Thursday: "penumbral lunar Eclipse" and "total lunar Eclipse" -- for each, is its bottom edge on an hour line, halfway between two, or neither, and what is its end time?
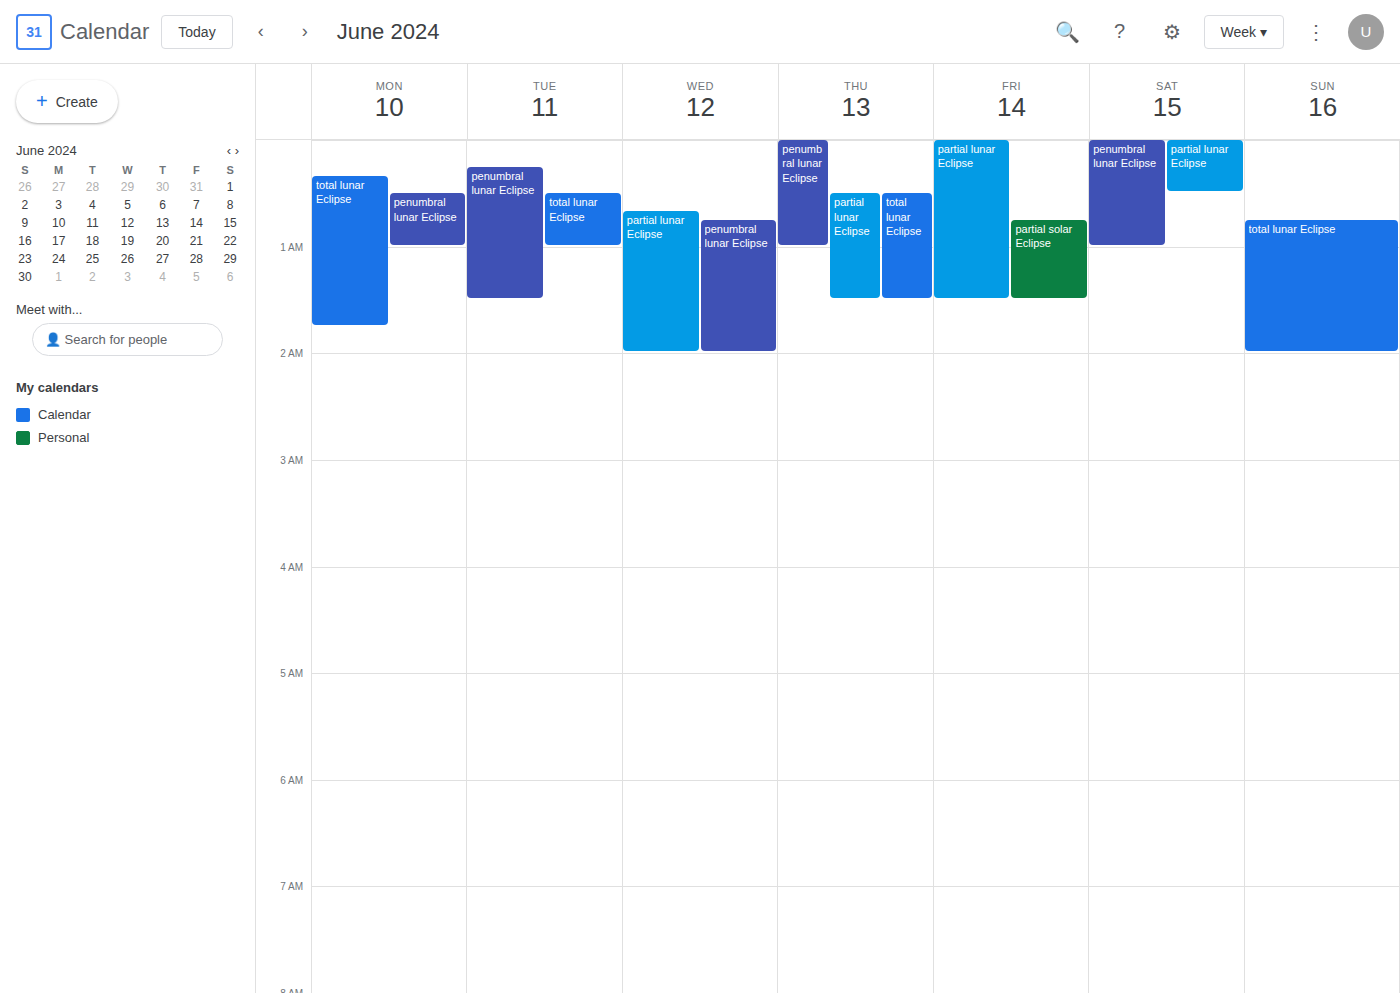
"penumbral lunar Eclipse": 1:00 AM, exactly on the 1 AM line. "total lunar Eclipse": 1:30 AM, halfway between the 1 AM and 2 AM lines.